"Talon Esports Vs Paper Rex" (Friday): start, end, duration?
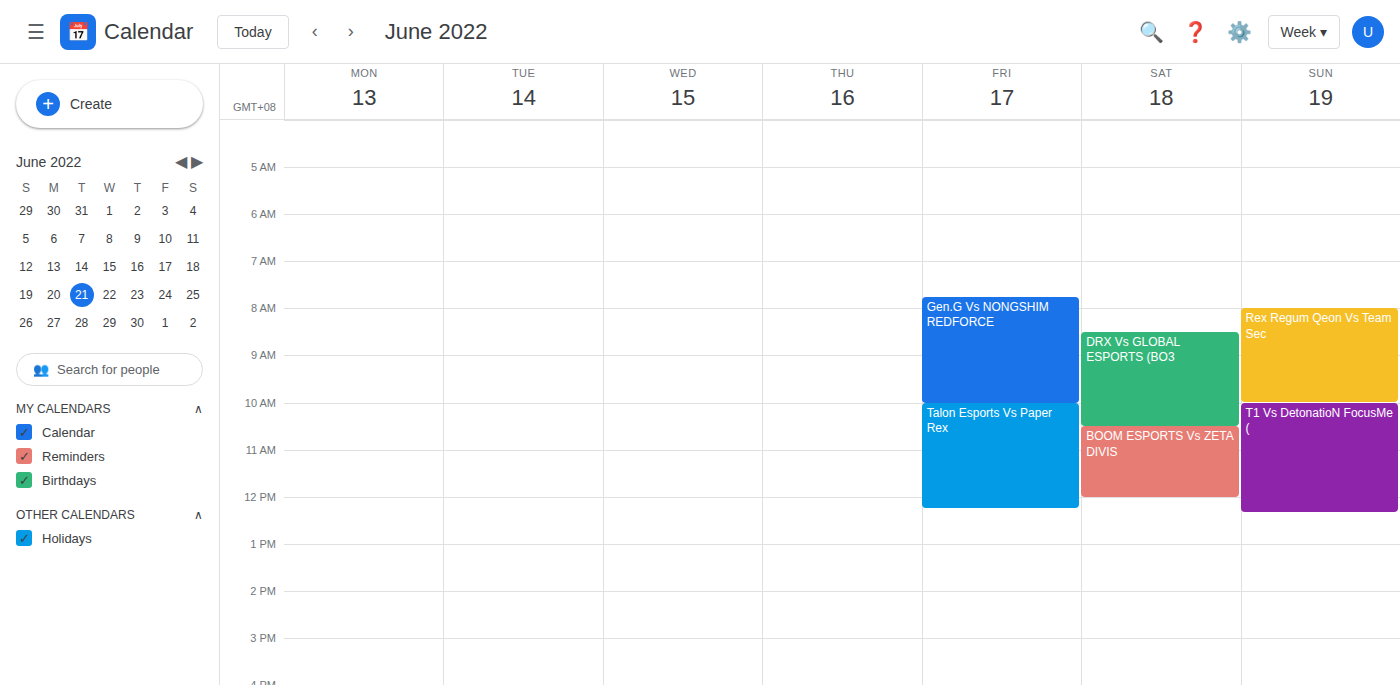
10:00 AM to 12:15 PM, 2 hours 15 minutes